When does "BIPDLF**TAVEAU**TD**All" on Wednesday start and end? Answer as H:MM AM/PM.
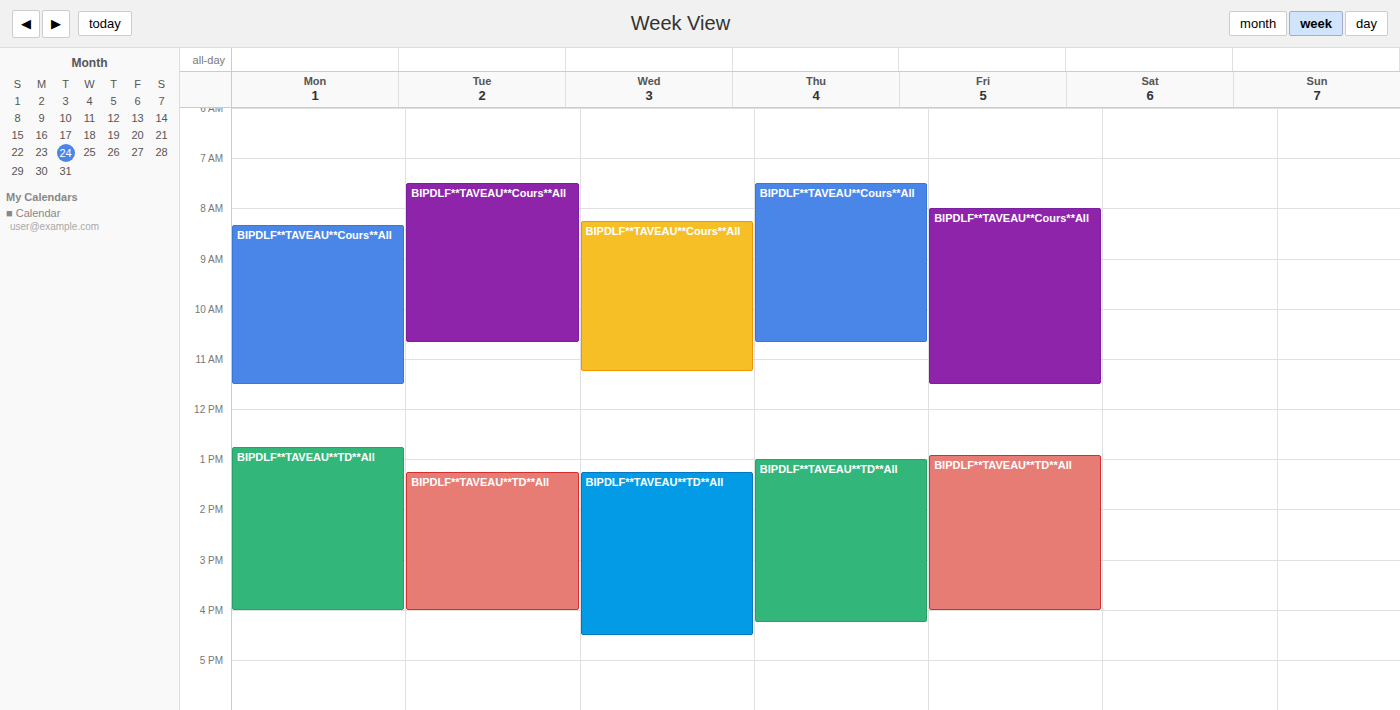
1:15 PM to 4:30 PM